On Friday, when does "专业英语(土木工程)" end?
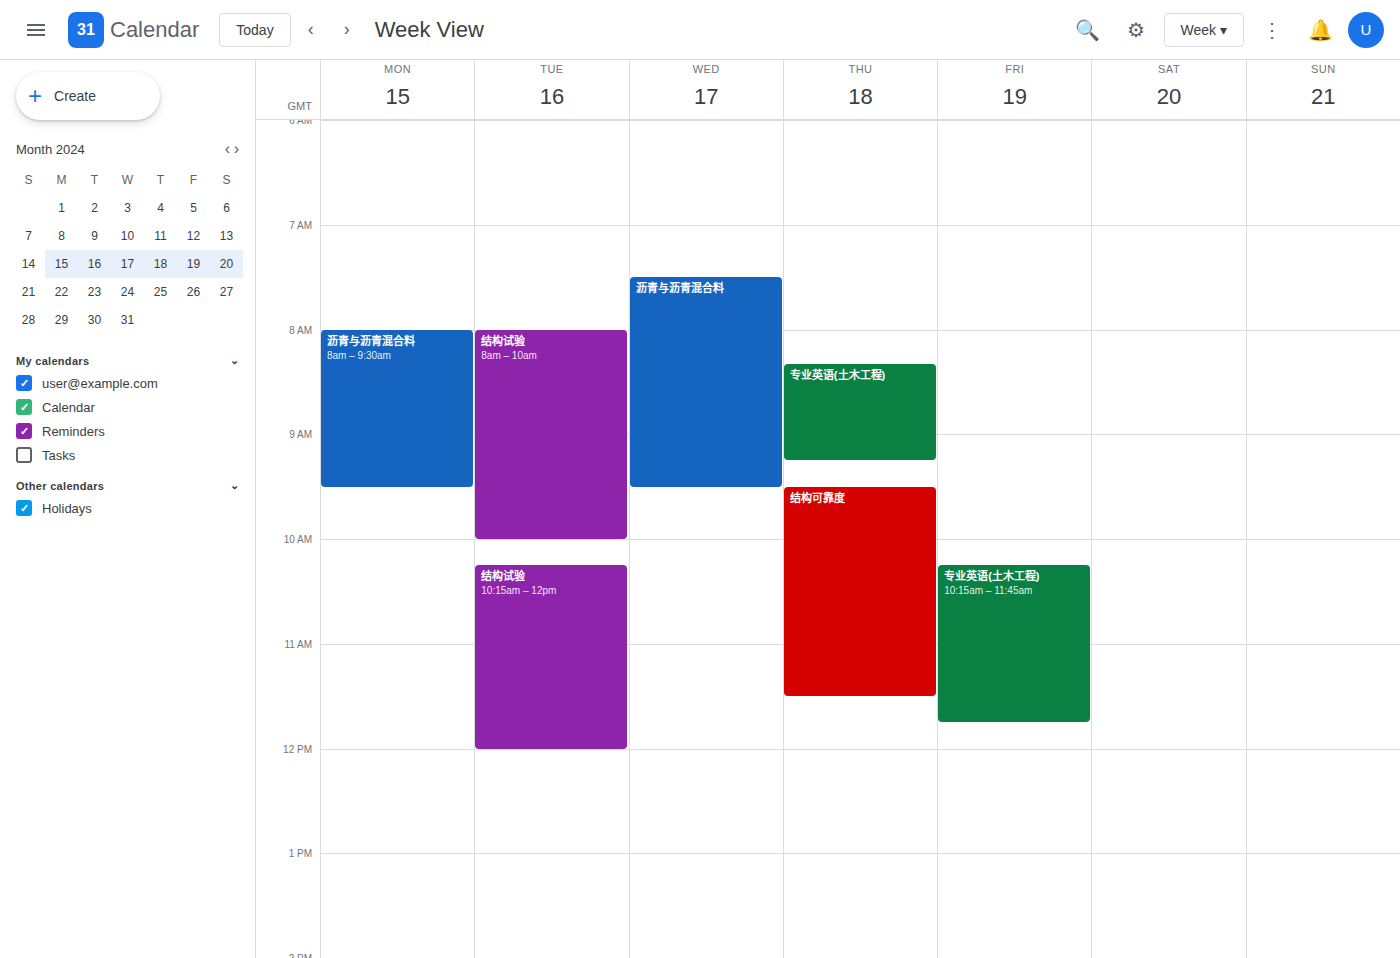
11:45 AM